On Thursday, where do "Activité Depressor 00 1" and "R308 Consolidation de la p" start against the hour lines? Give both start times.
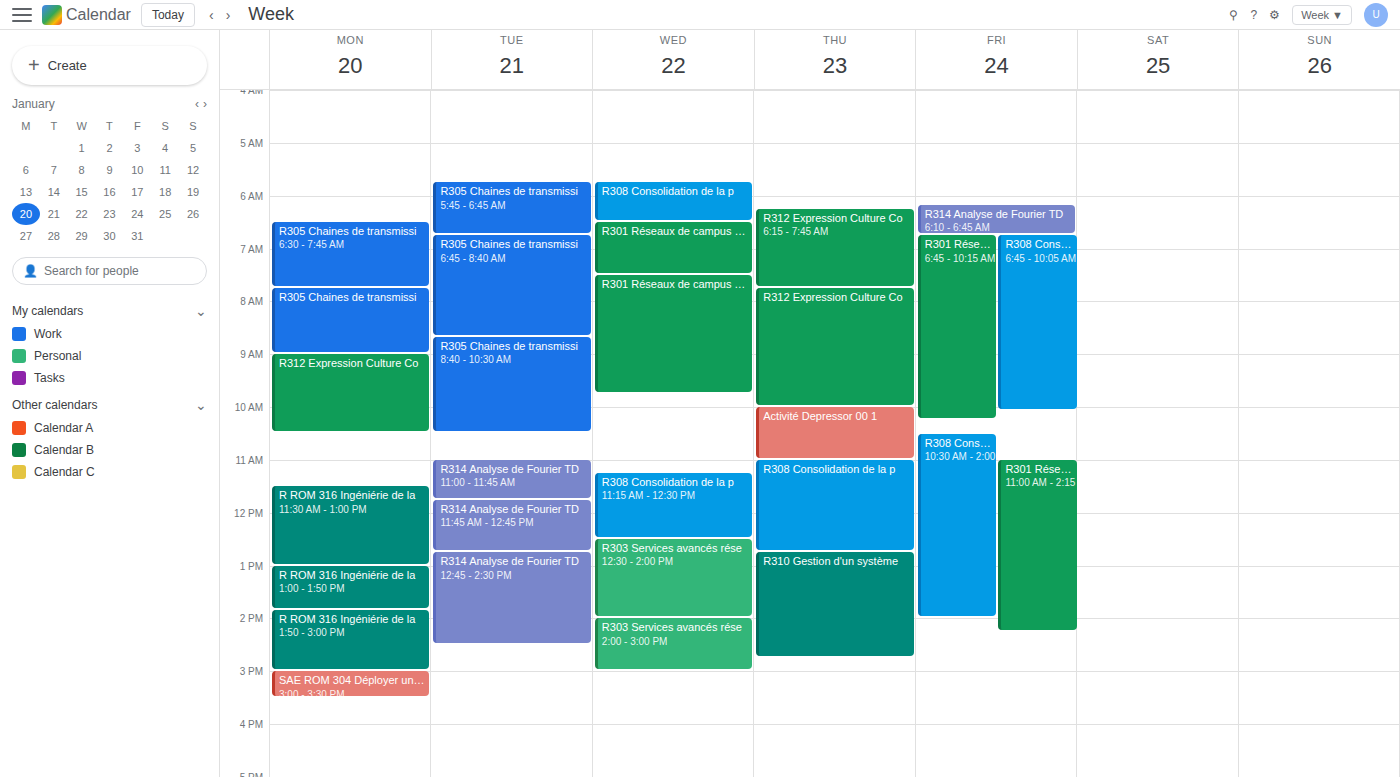
"Activité Depressor 00 1": 10:00 AM, exactly on the 10 AM line. "R308 Consolidation de la p": 11:00 AM, exactly on the 11 AM line.